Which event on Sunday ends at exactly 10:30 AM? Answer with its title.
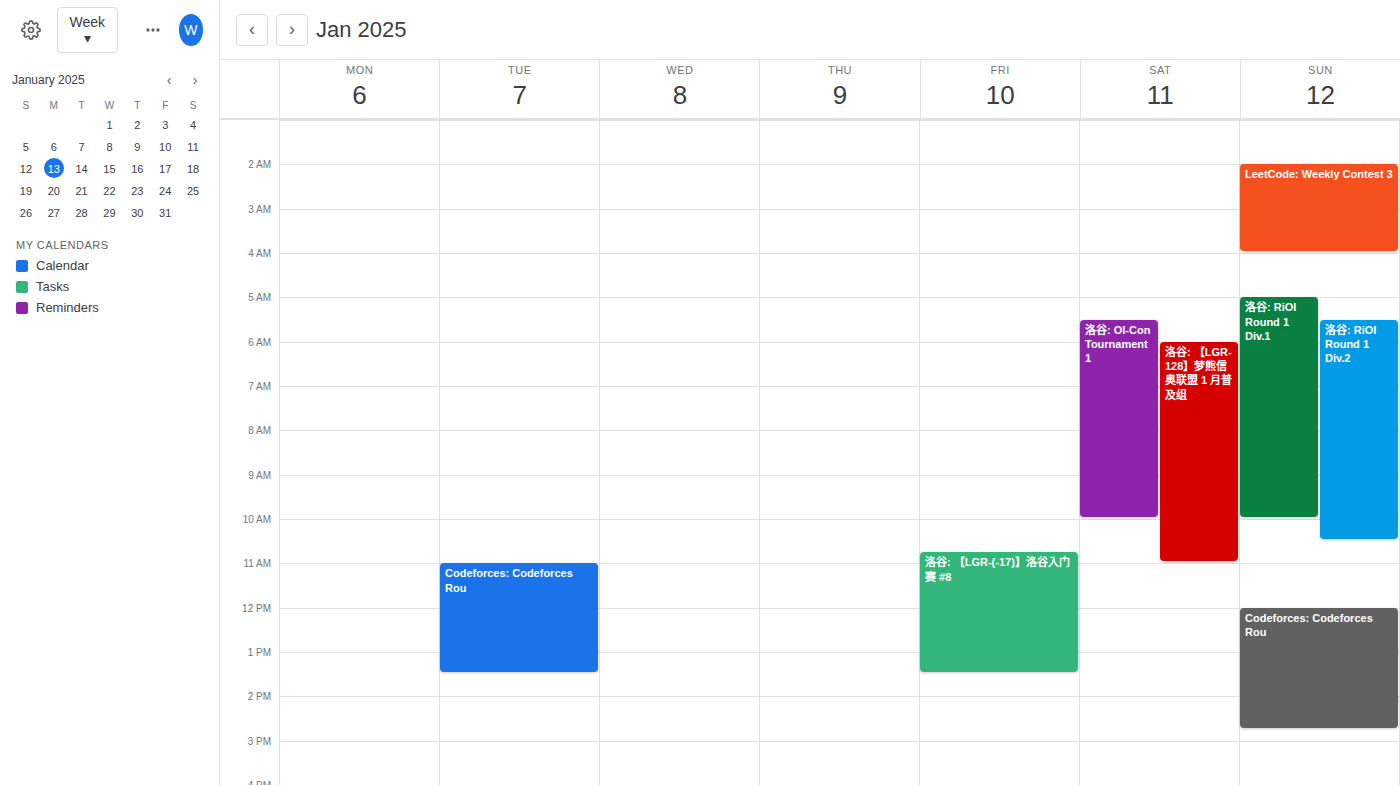
"洛谷: RiOI Round 1 Div.2"